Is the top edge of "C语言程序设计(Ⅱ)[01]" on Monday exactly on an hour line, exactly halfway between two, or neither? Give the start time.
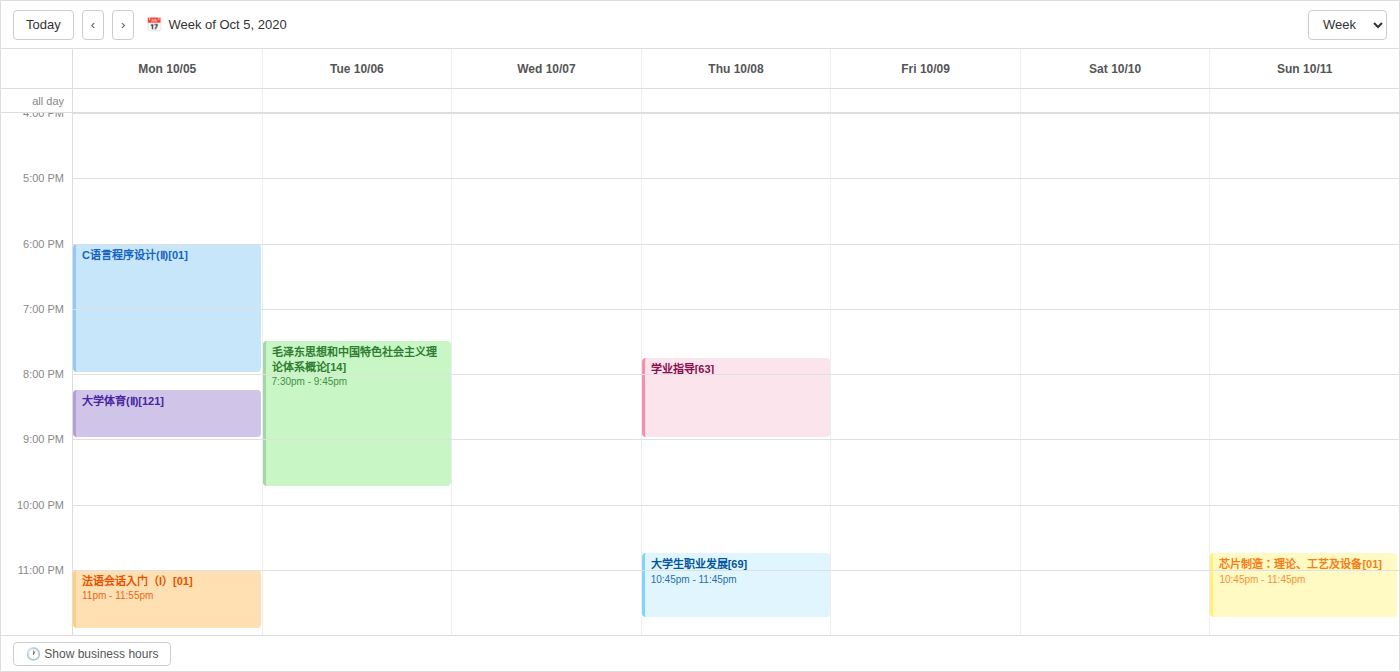
6:00 PM -- exactly on the 6 PM line.